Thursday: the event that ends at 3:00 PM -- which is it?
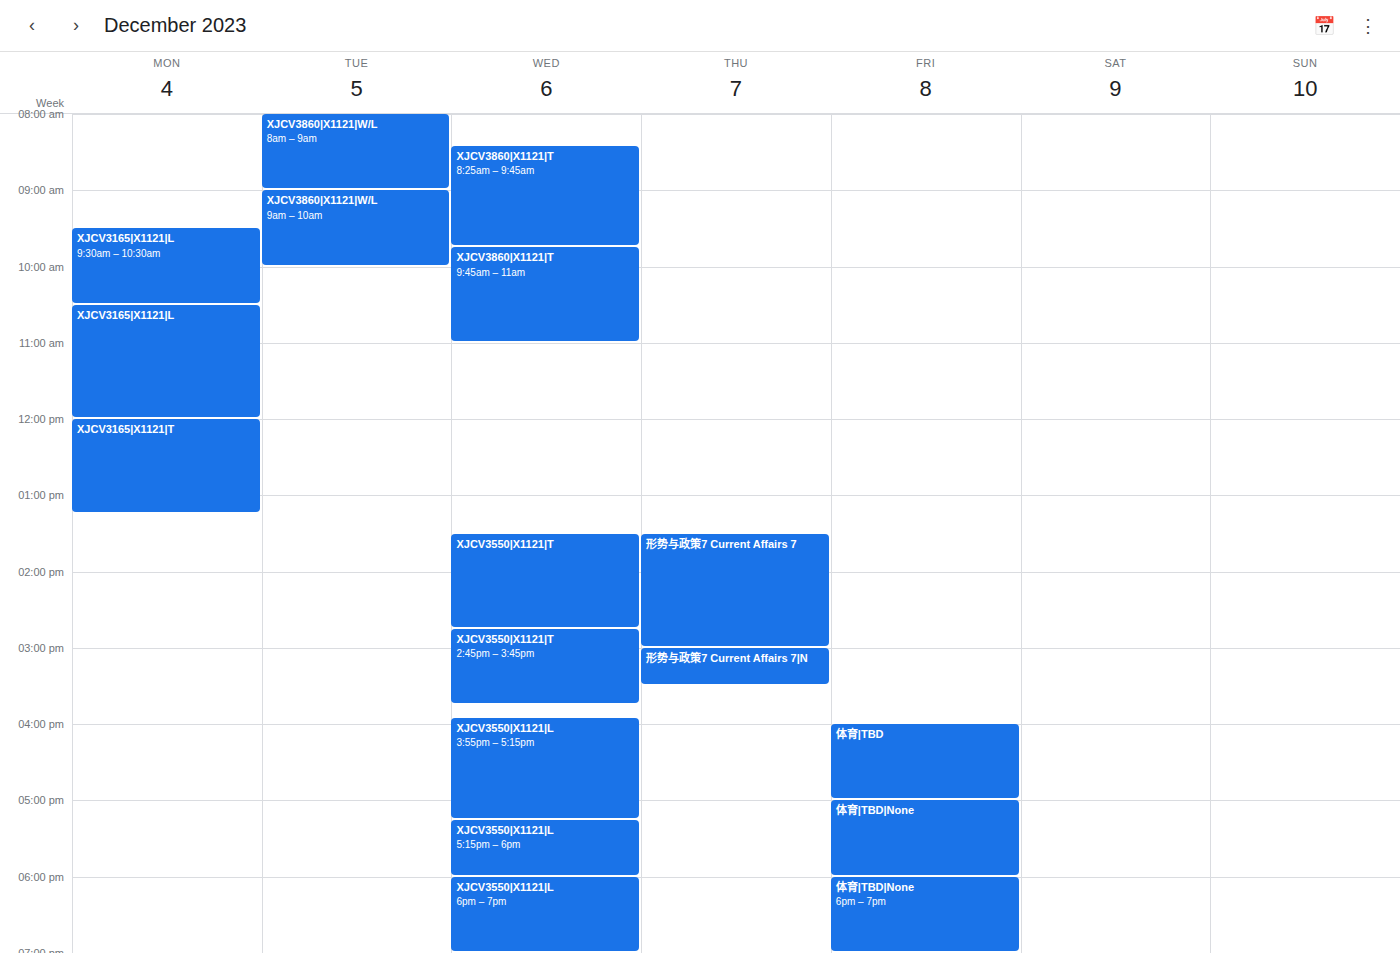
"形势与政策7 Current Affairs 7"